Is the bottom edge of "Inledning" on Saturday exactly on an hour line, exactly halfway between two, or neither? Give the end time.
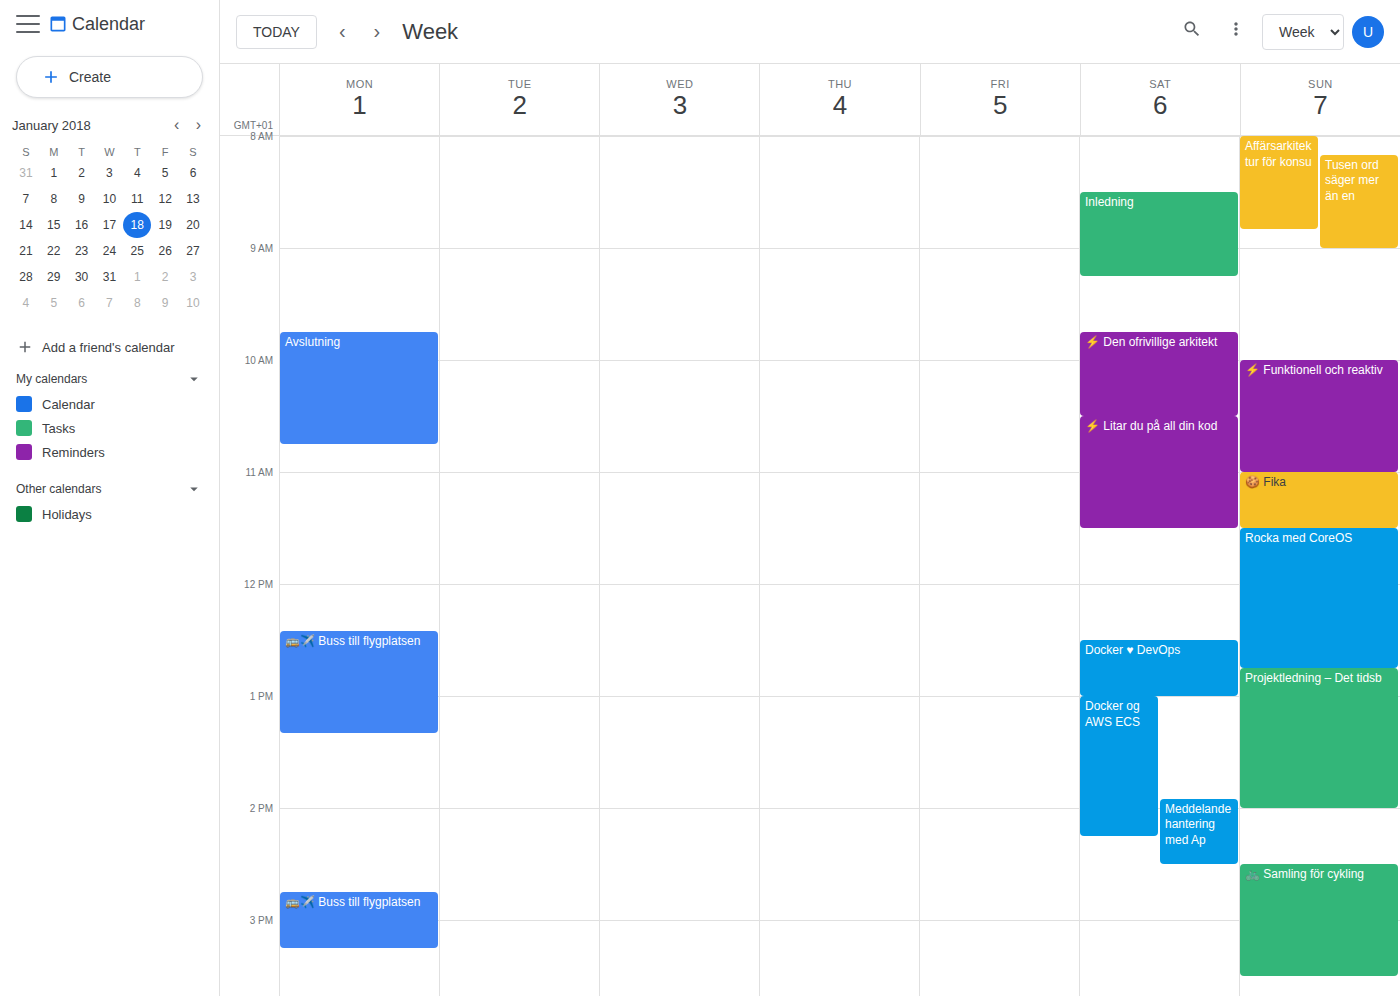
9:15 AM -- neither: a quarter of the way from the 9 AM line to the 10 AM line.